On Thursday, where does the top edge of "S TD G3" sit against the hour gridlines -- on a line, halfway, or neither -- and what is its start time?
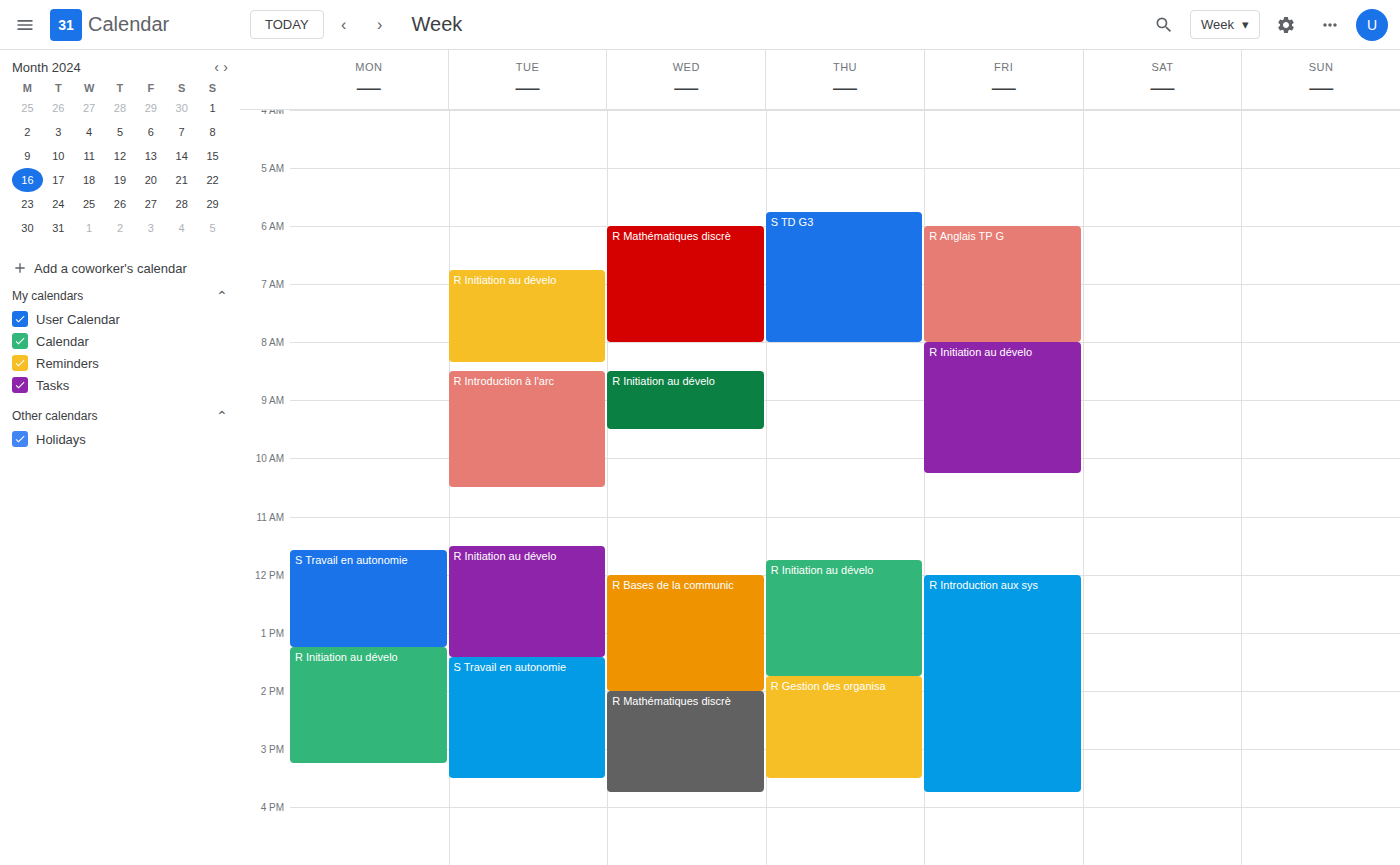
5:45 AM -- neither: three quarters of the way from the 5 AM line to the 6 AM line.